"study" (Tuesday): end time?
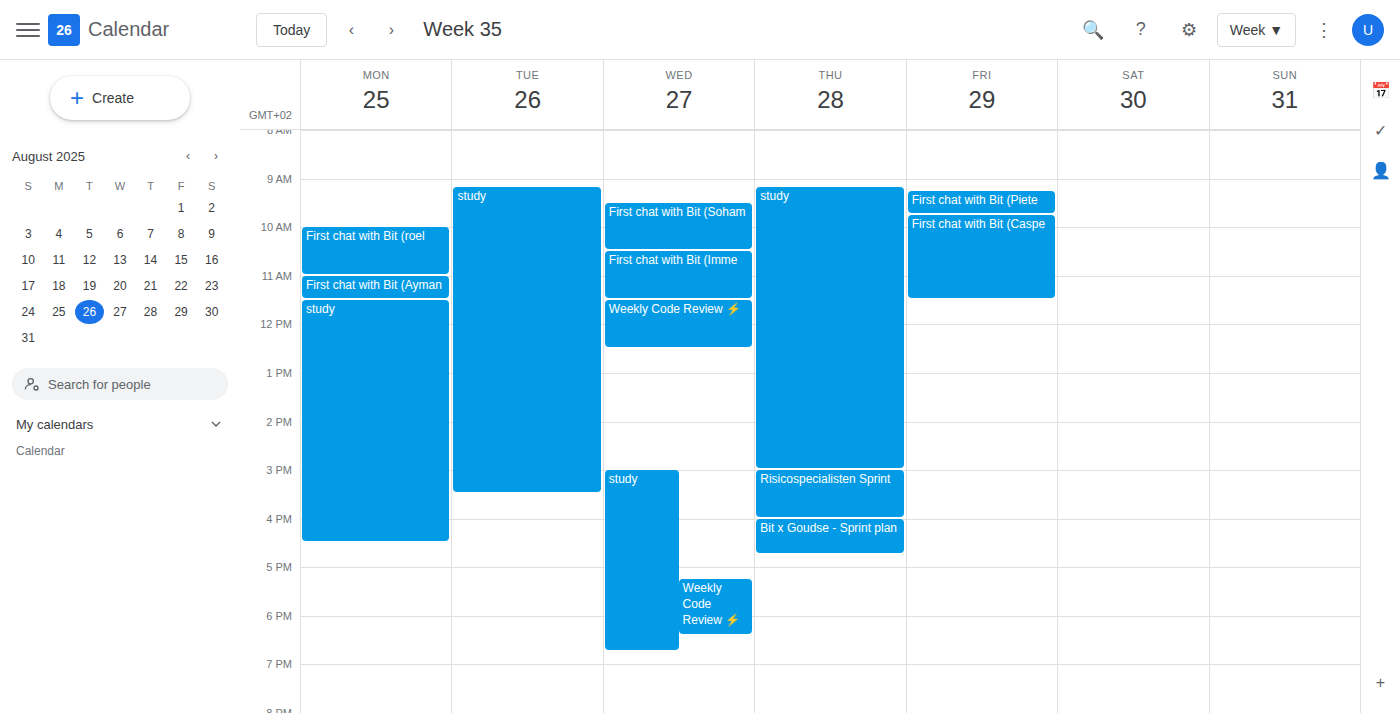
15:30